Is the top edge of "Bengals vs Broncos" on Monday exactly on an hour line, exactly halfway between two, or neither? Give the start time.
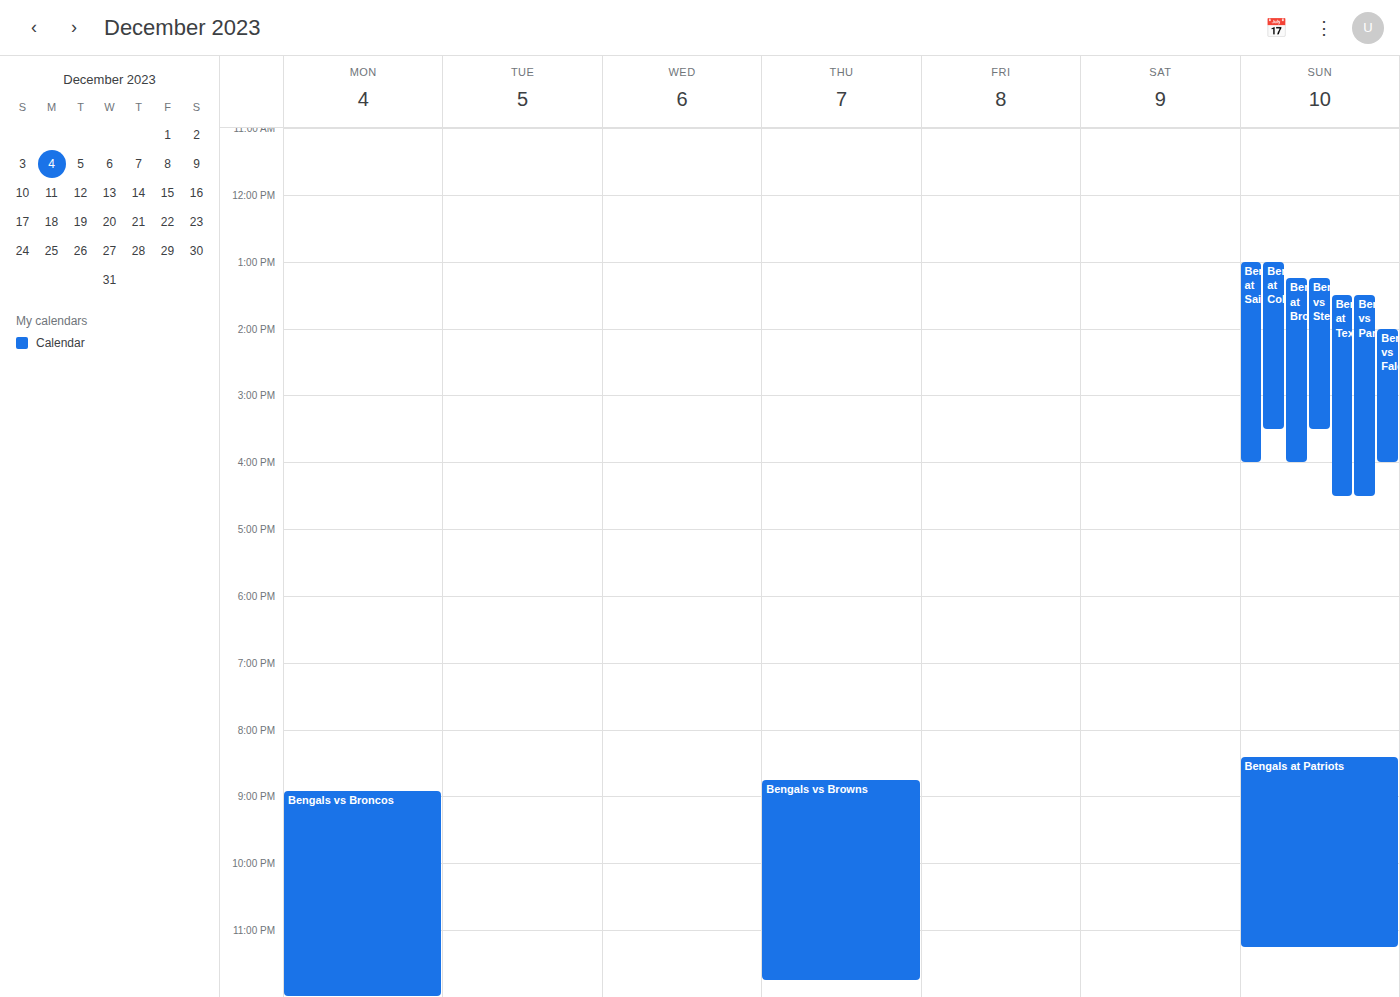
8:55 PM -- neither: 55 minutes below the 8 PM line and 5 minutes above the 9 PM line.